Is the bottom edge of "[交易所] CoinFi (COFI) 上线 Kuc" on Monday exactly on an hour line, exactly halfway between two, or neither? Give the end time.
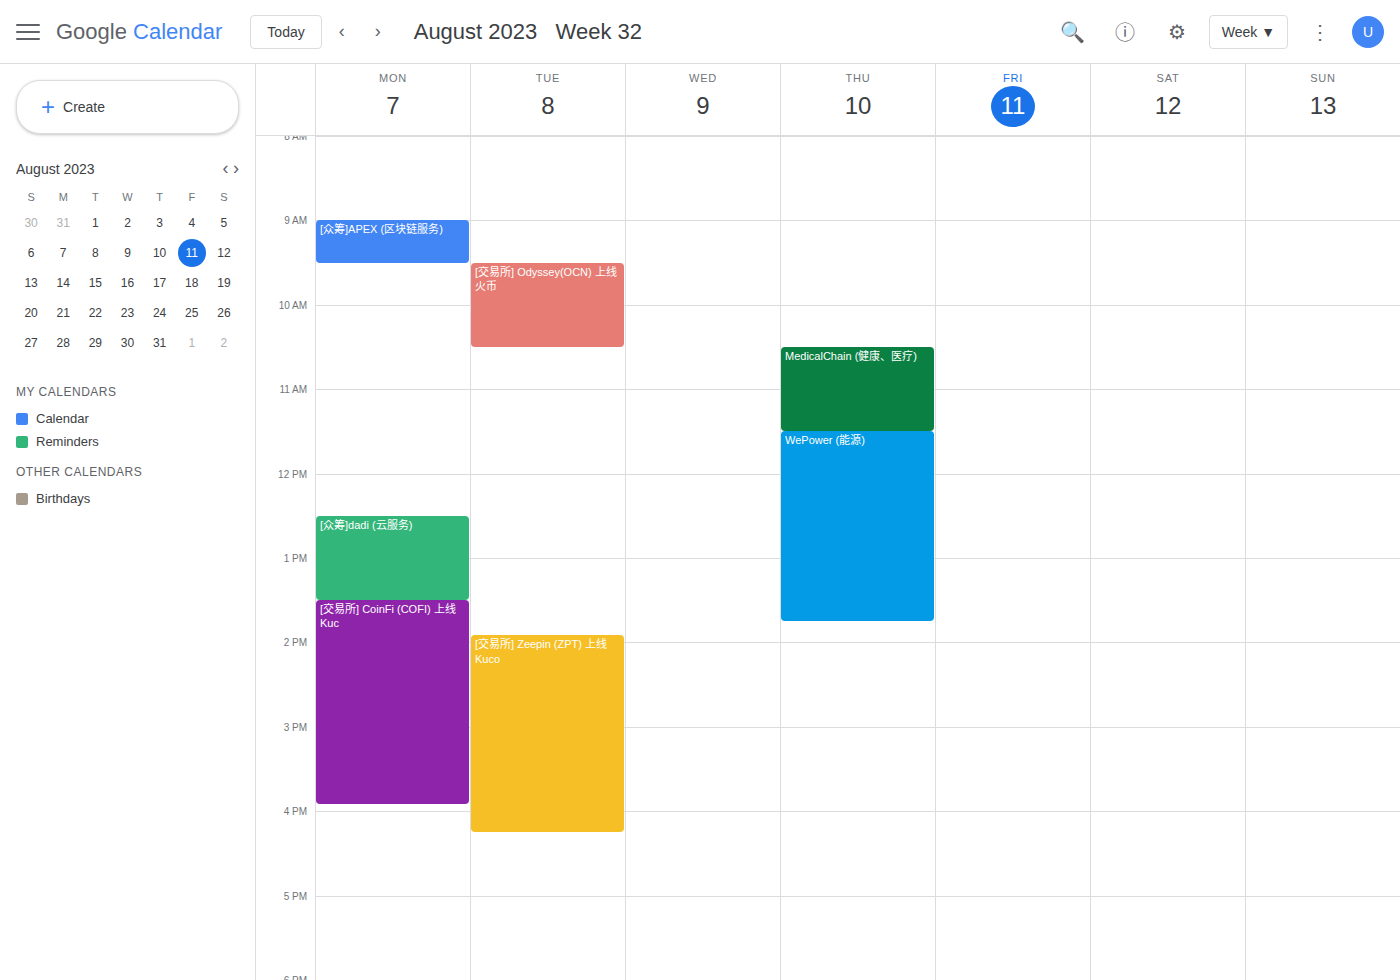
3:55 PM -- neither: 55 minutes below the 3 PM line and 5 minutes above the 4 PM line.